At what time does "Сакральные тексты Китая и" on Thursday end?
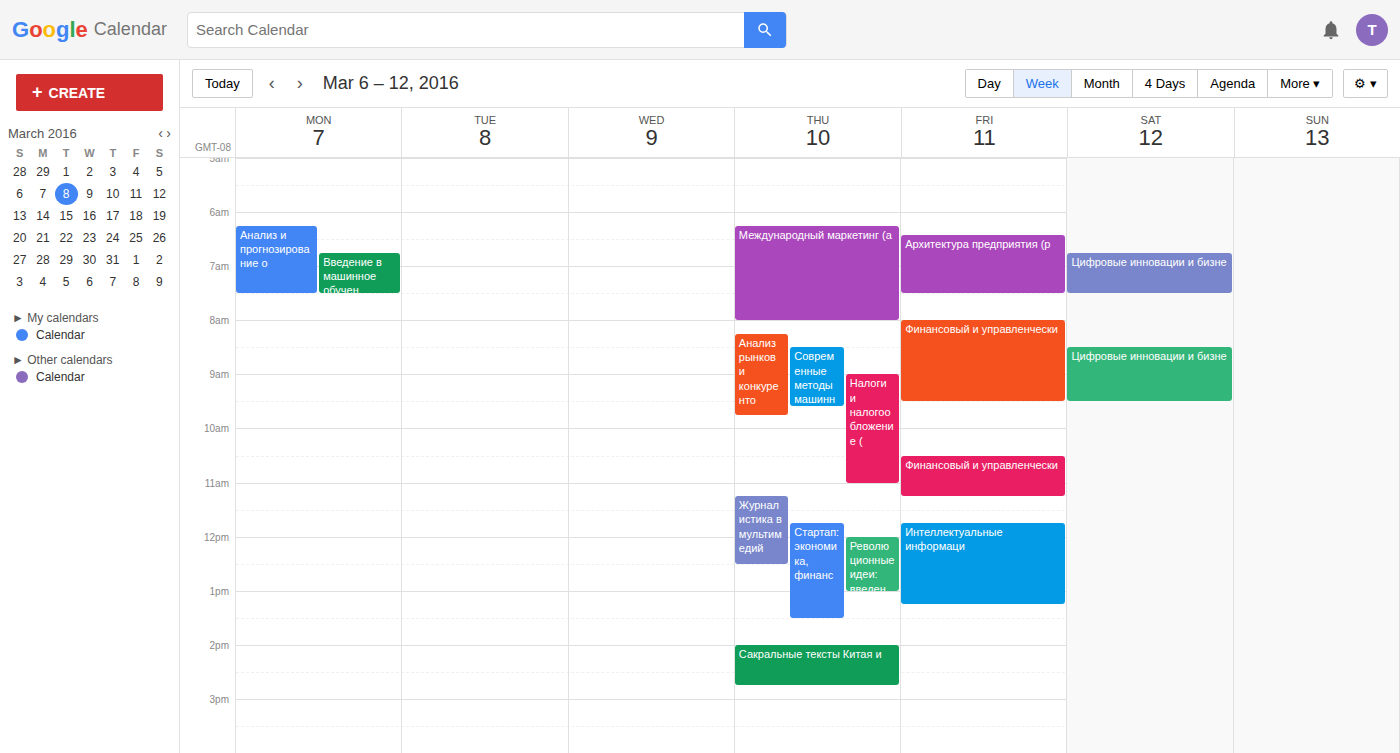
2:45 PM